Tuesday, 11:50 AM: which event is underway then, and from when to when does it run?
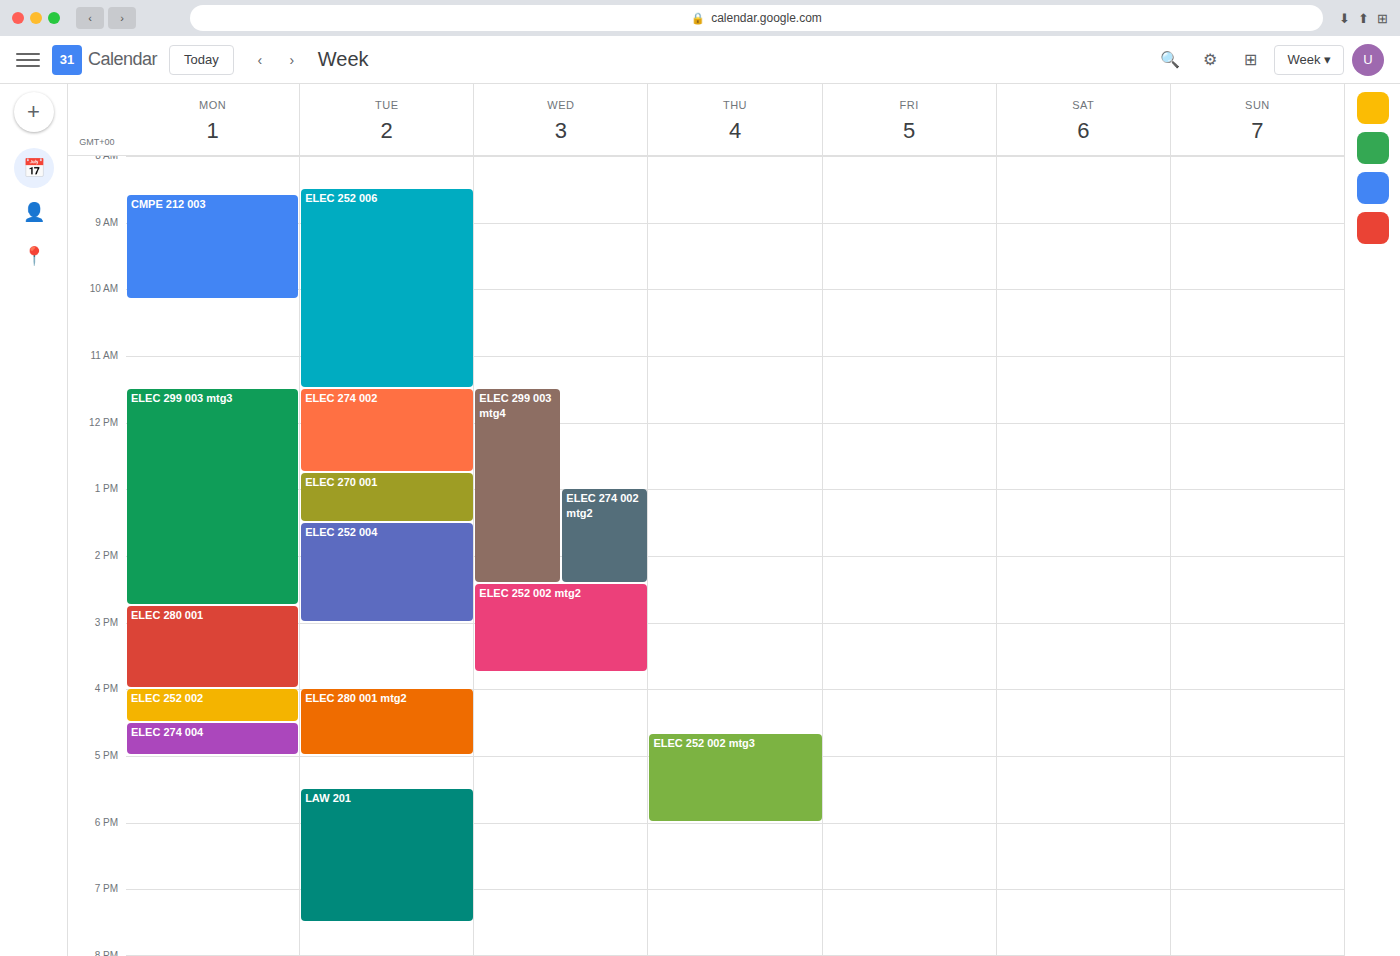
"ELEC 274 002", 11:30 AM to 12:45 PM